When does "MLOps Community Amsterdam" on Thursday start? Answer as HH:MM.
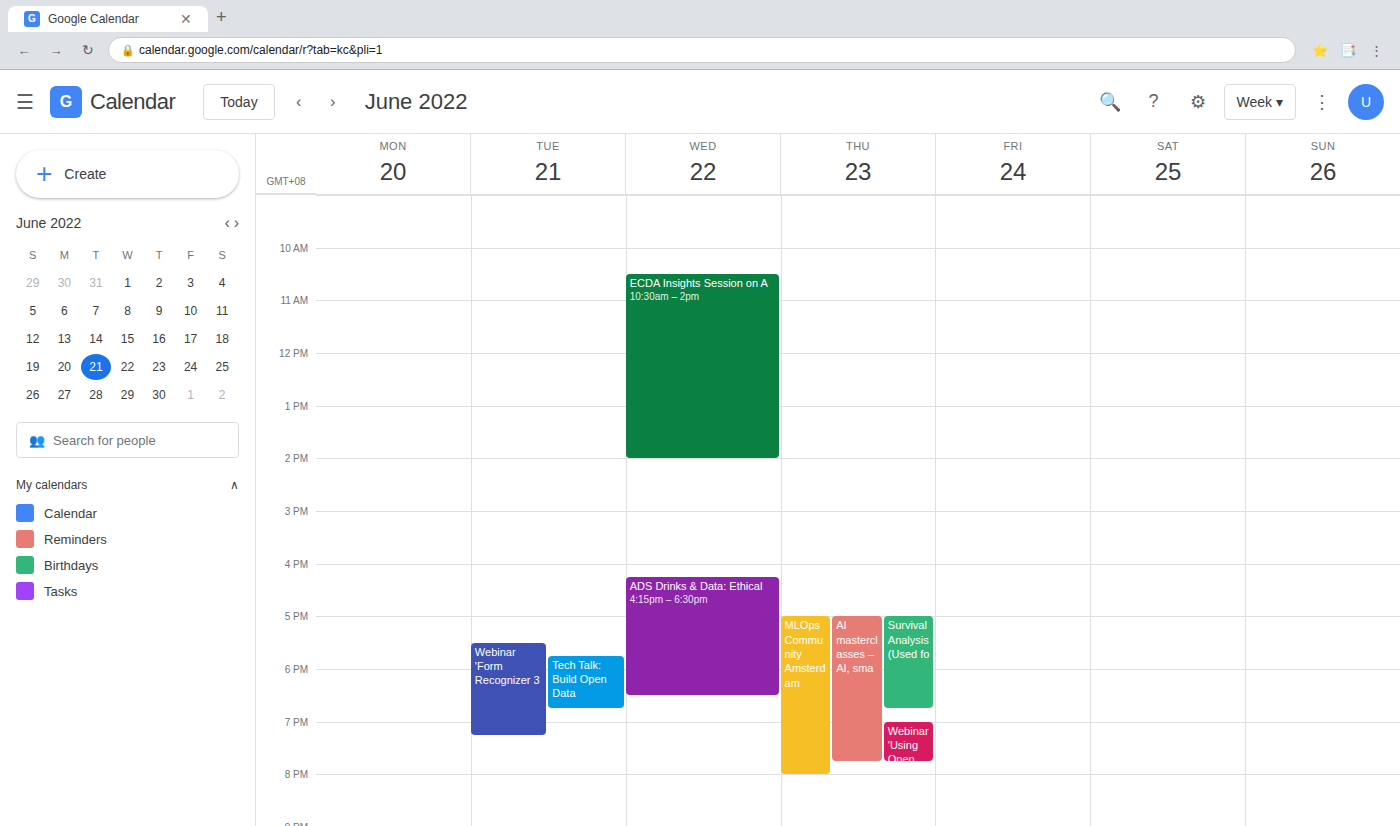
17:00